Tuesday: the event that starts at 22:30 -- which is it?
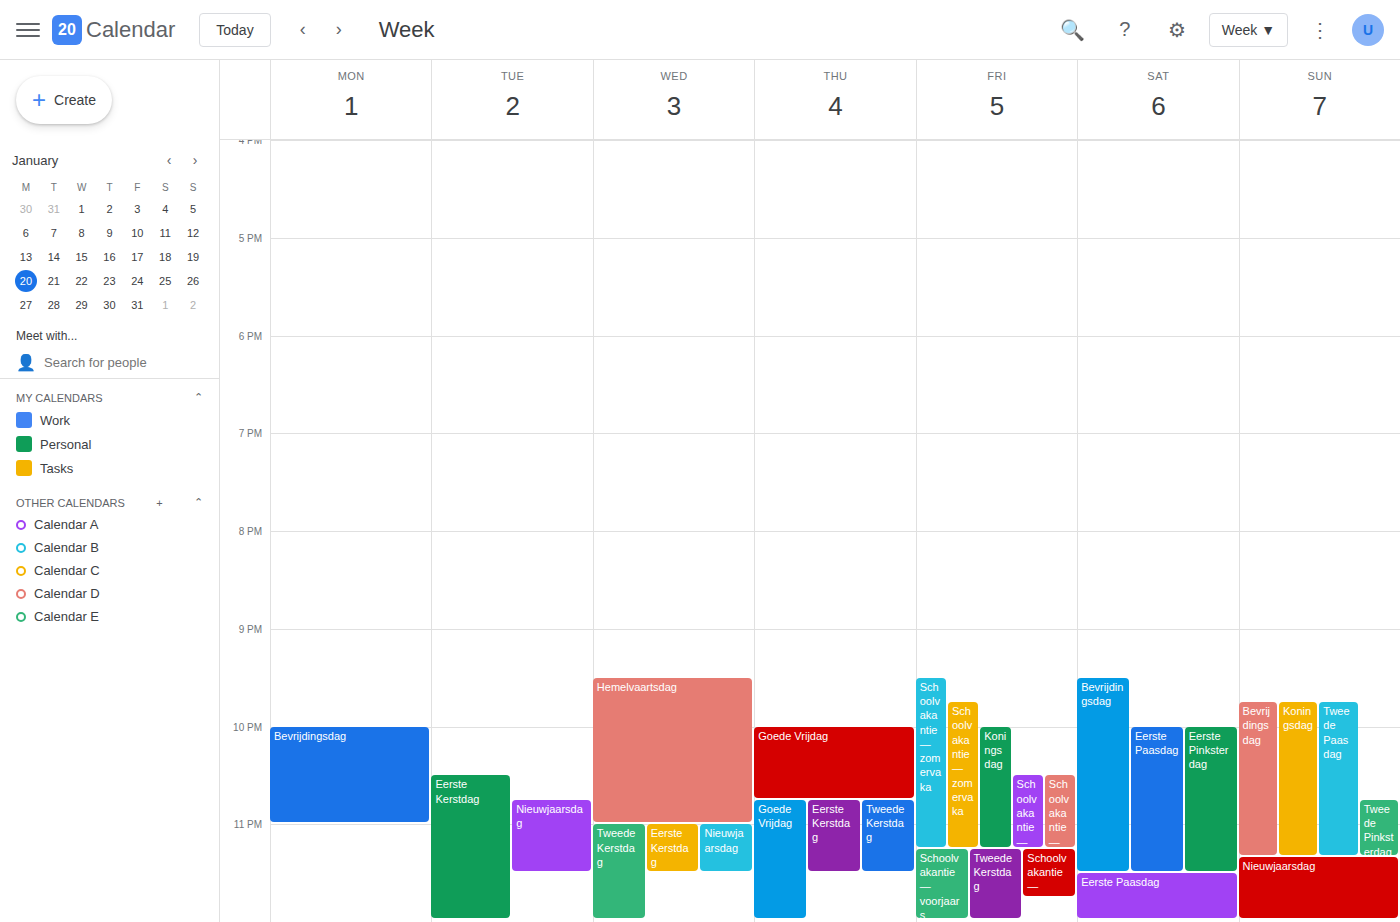
"Eerste Kerstdag"